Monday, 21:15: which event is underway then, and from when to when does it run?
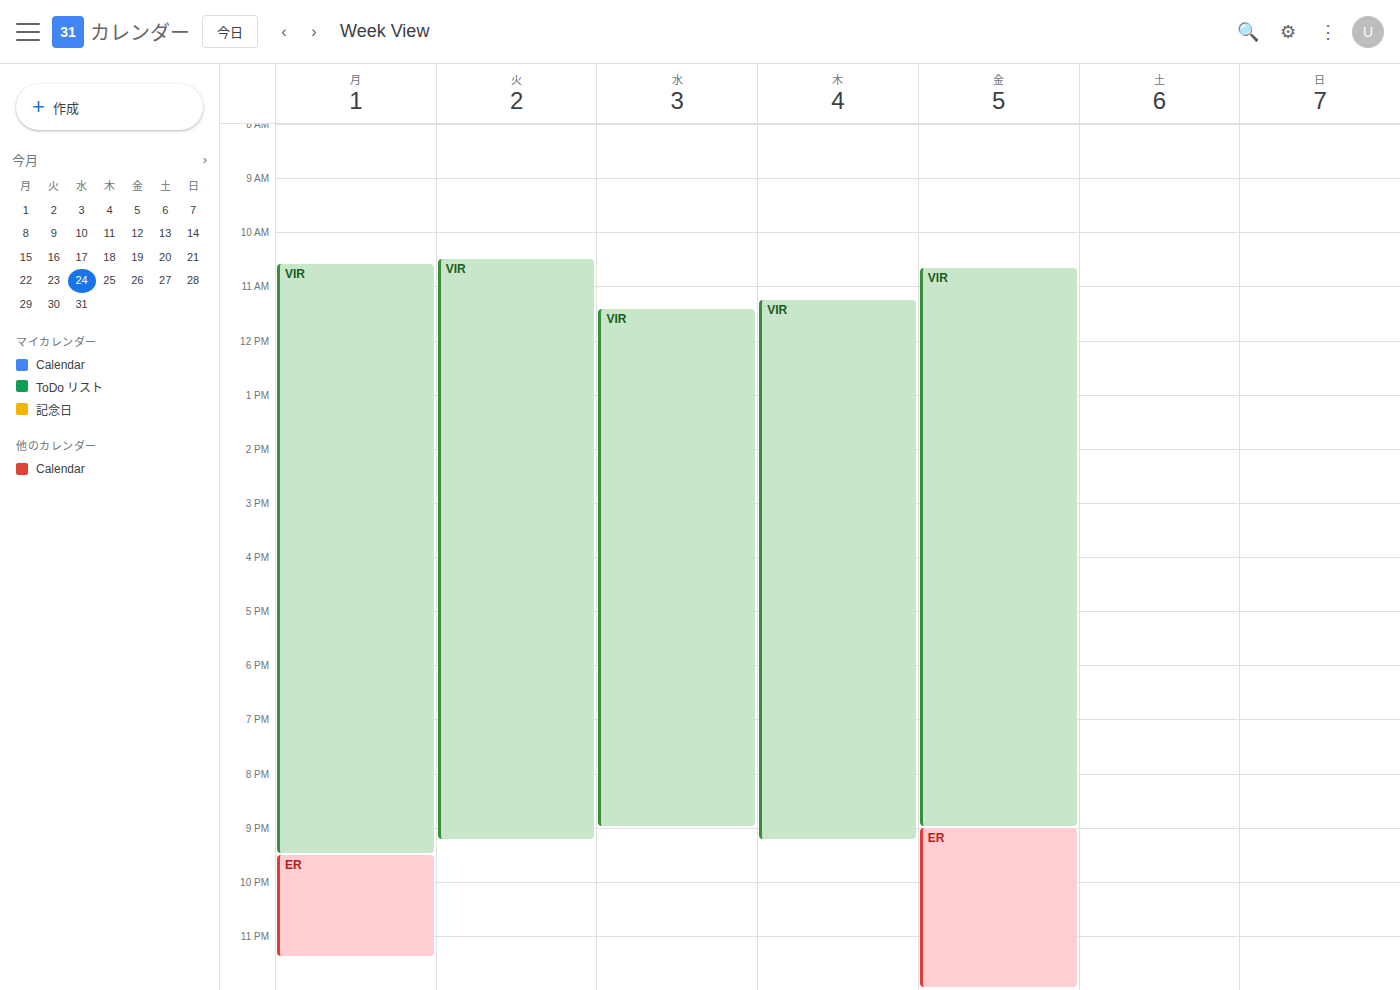
"VIR", 10:35 to 21:30